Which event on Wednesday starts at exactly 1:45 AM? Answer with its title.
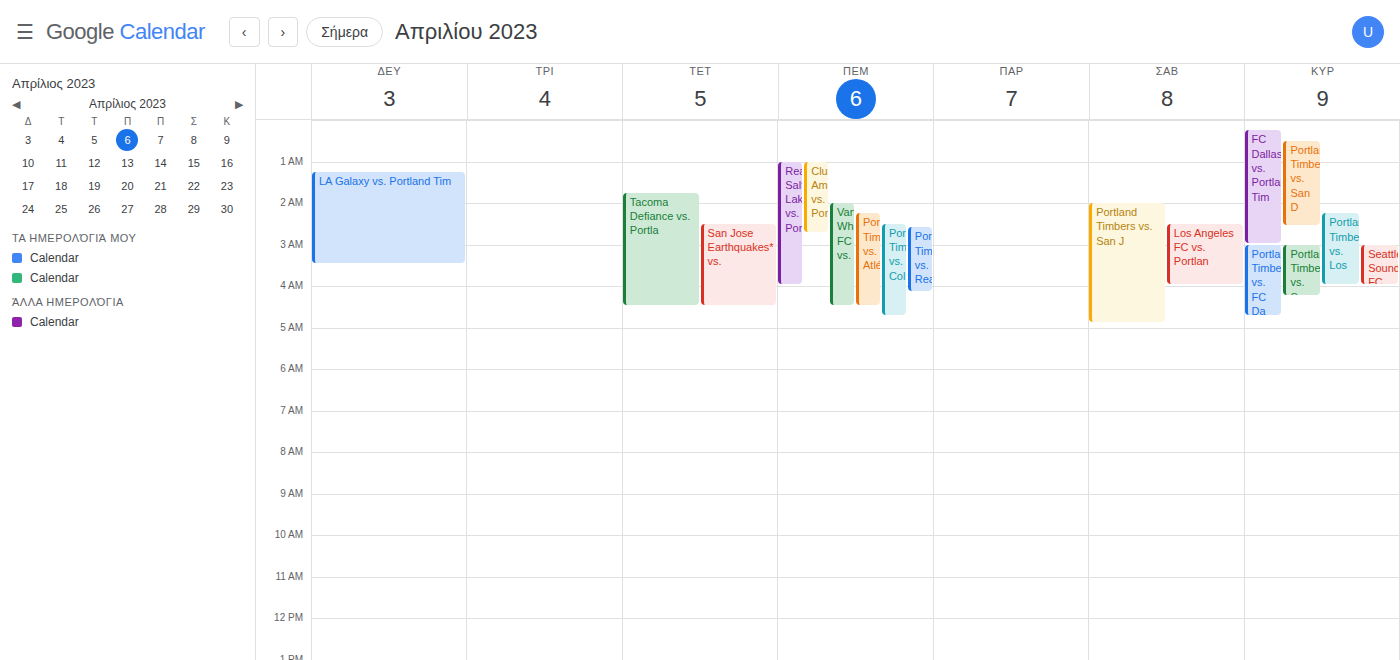
"Tacoma Defiance vs. Portla"